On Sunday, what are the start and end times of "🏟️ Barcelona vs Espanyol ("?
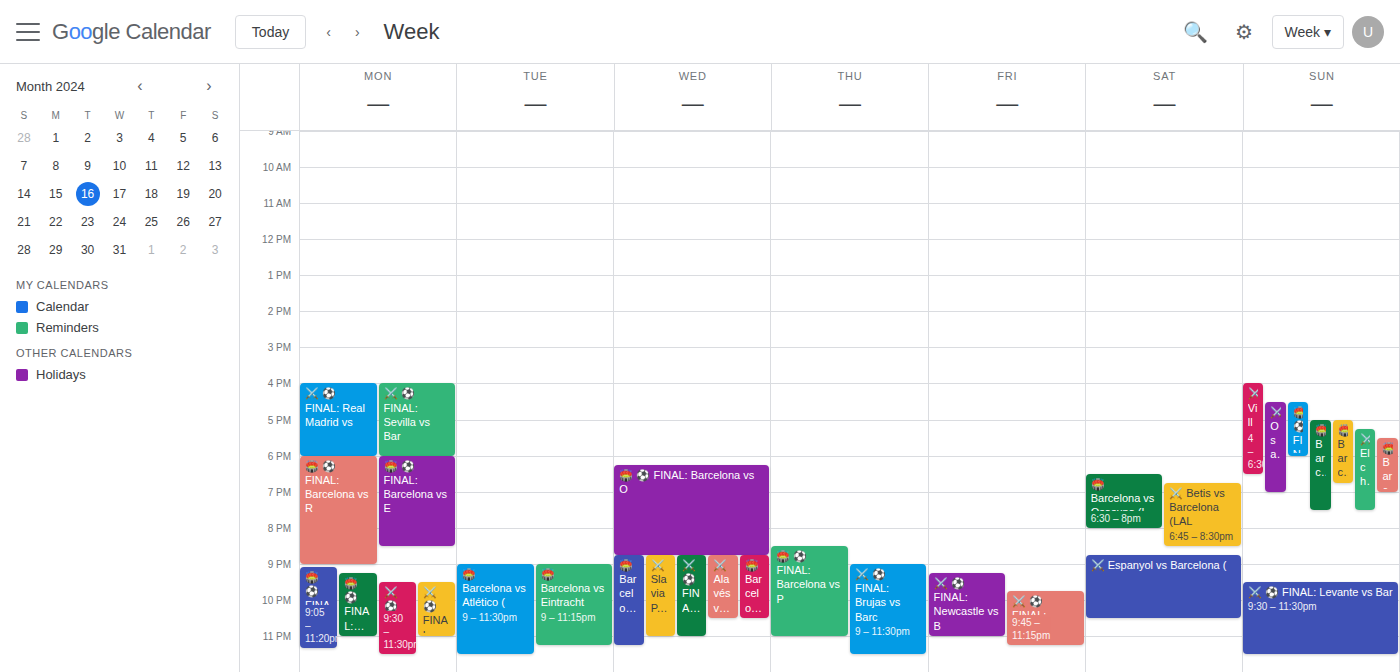
5:30 PM to 7:00 PM